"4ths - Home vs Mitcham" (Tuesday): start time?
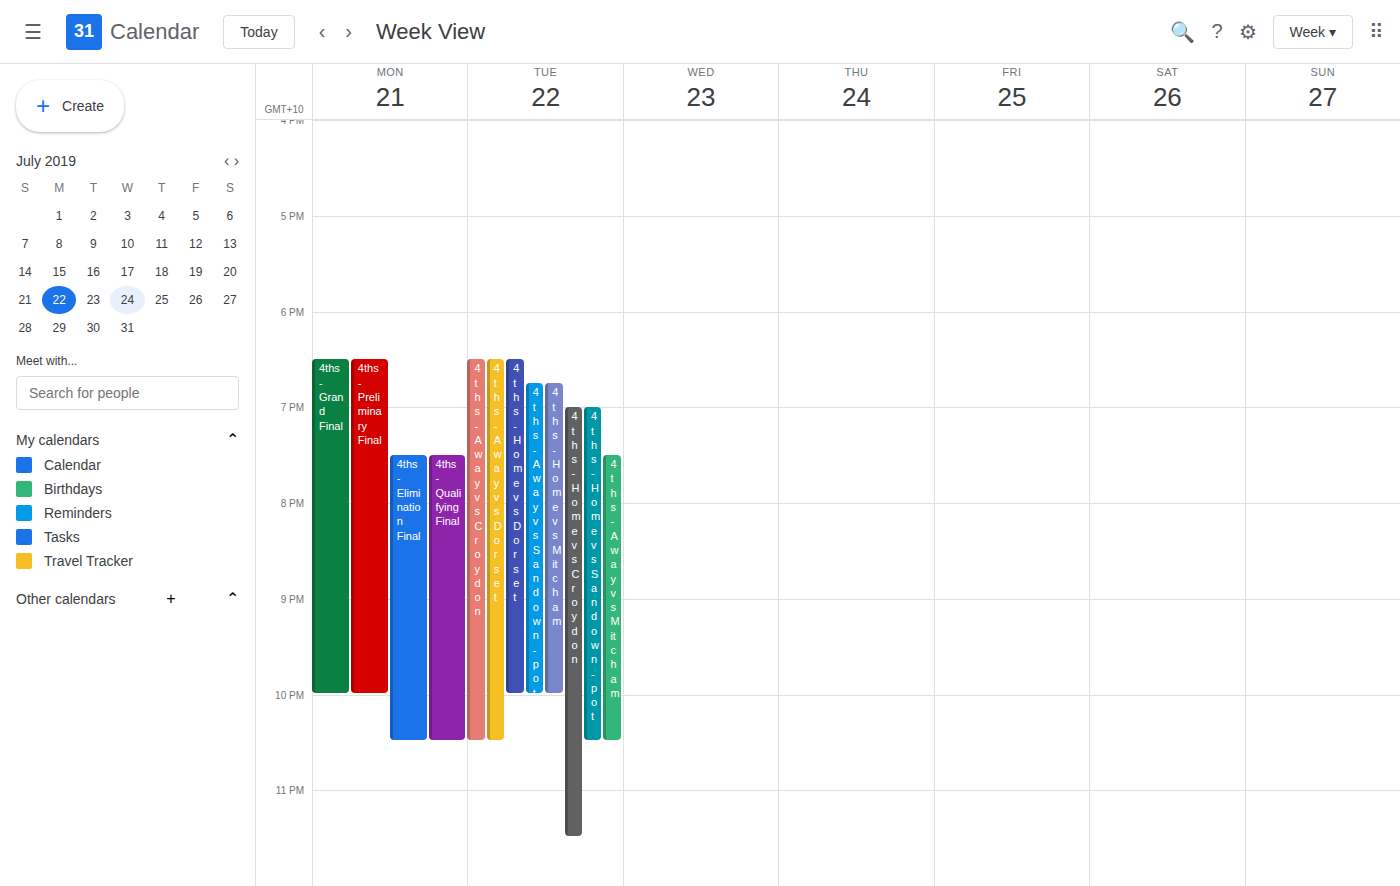
6:45 PM